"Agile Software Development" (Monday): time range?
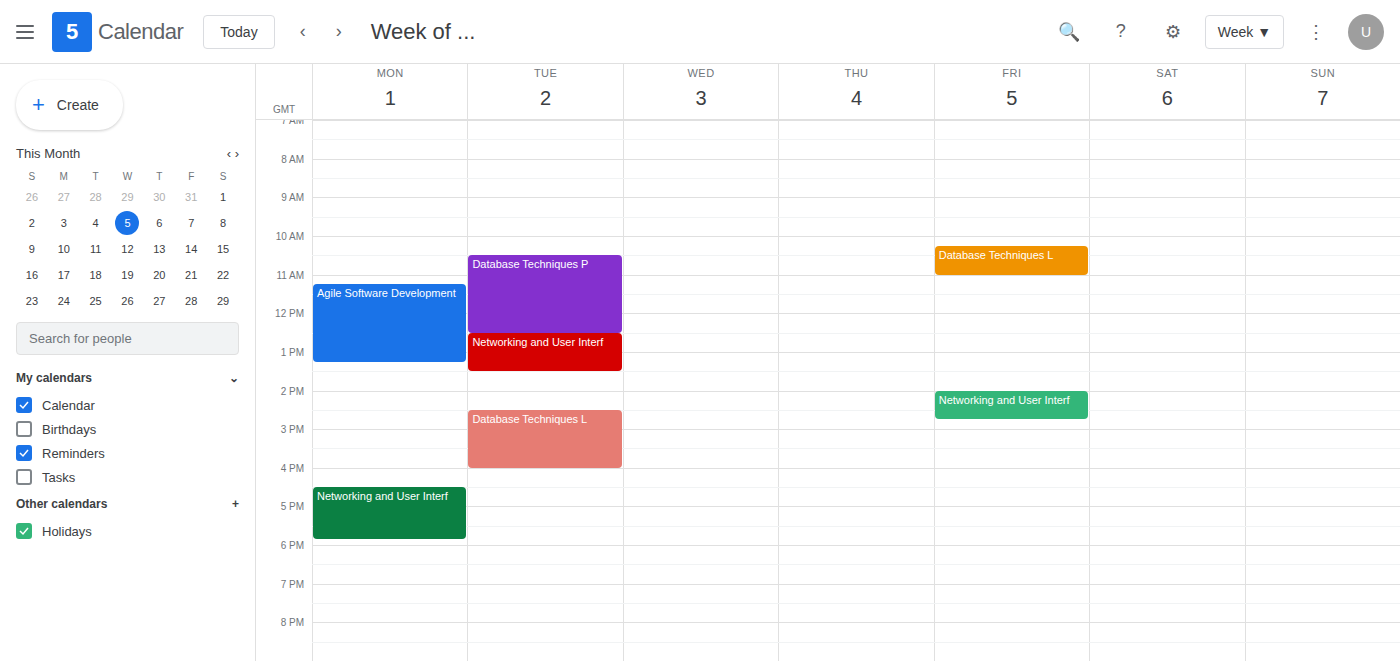
11:15 to 13:15